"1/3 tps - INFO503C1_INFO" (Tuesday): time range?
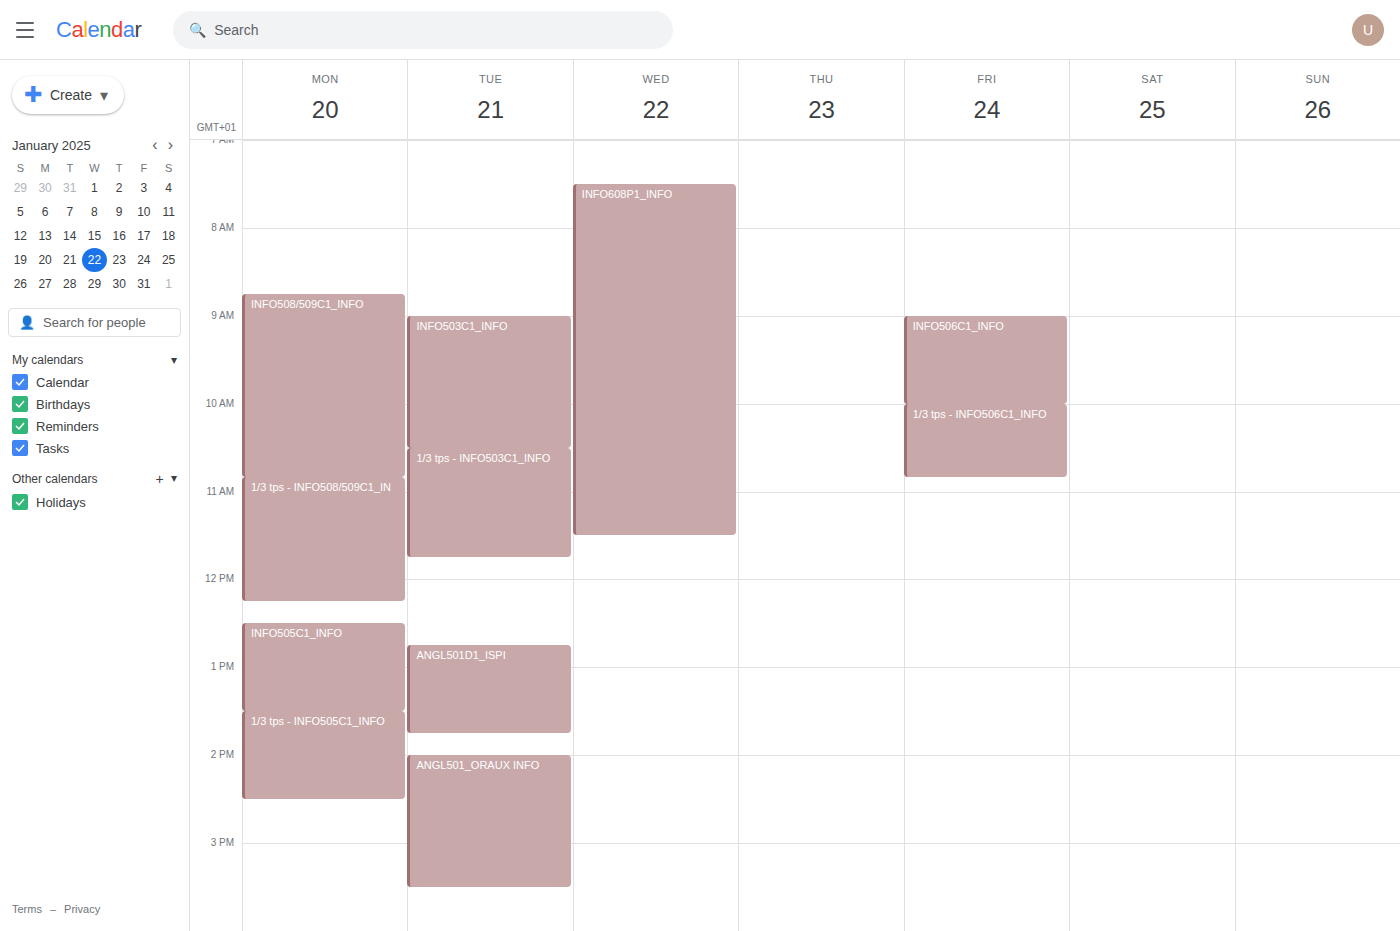
10:30 AM to 11:45 AM